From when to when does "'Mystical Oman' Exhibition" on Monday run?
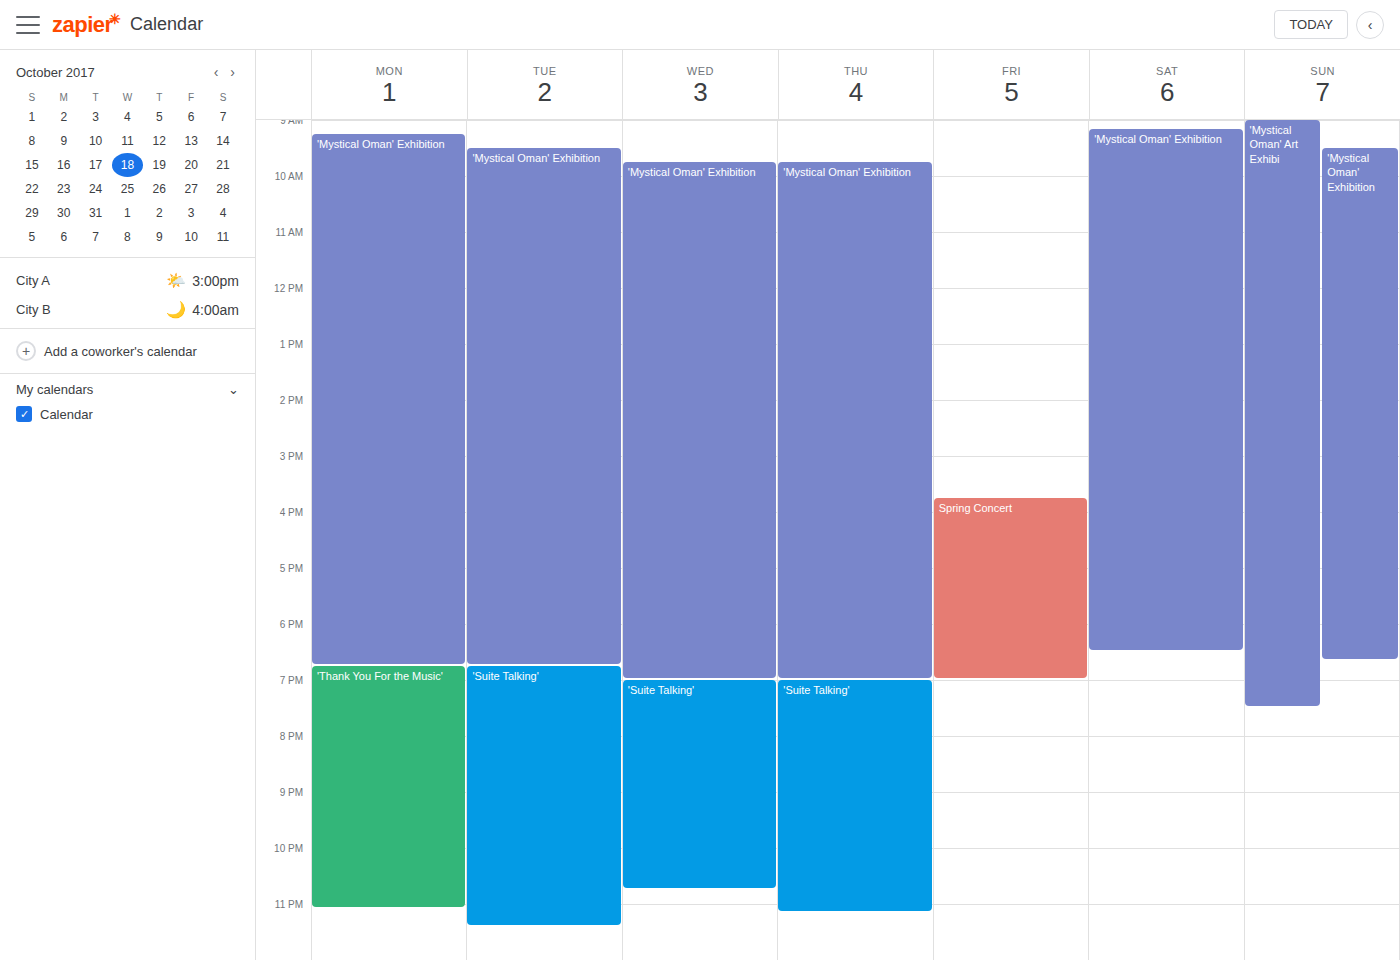
9:15 AM to 6:45 PM